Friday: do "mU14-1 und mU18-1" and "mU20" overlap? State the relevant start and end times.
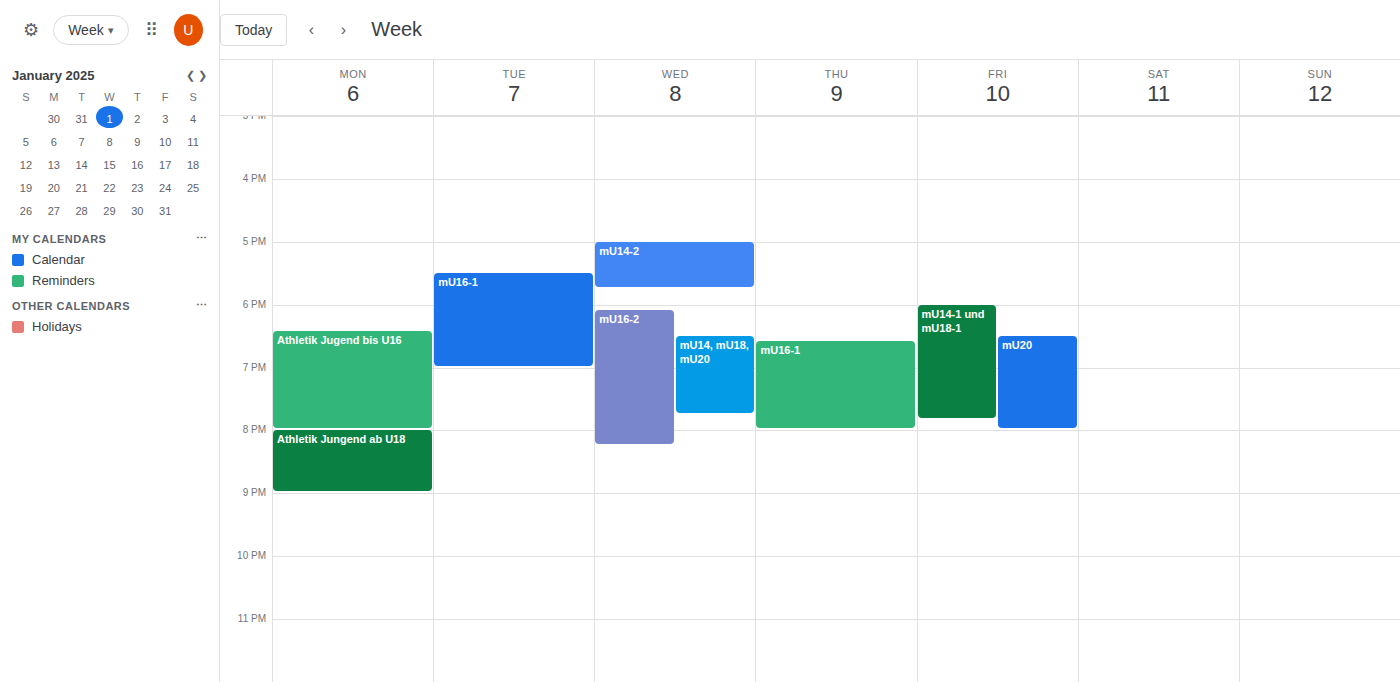
"mU20" starts at 6:30 PM, before "mU14-1 und mU18-1" ends at 7:50 PM -- they overlap.